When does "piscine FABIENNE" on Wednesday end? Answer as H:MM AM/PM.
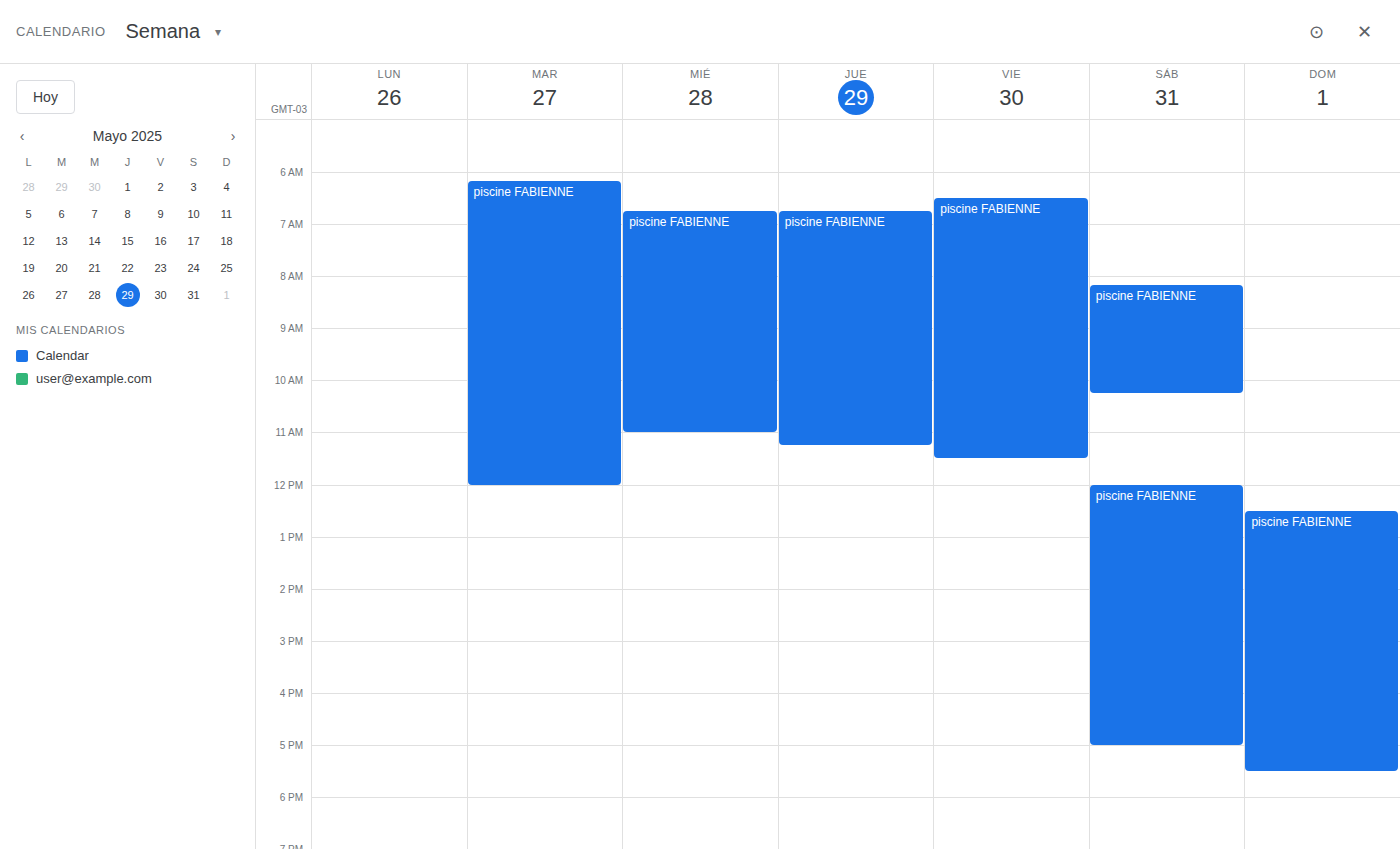
11:00 AM